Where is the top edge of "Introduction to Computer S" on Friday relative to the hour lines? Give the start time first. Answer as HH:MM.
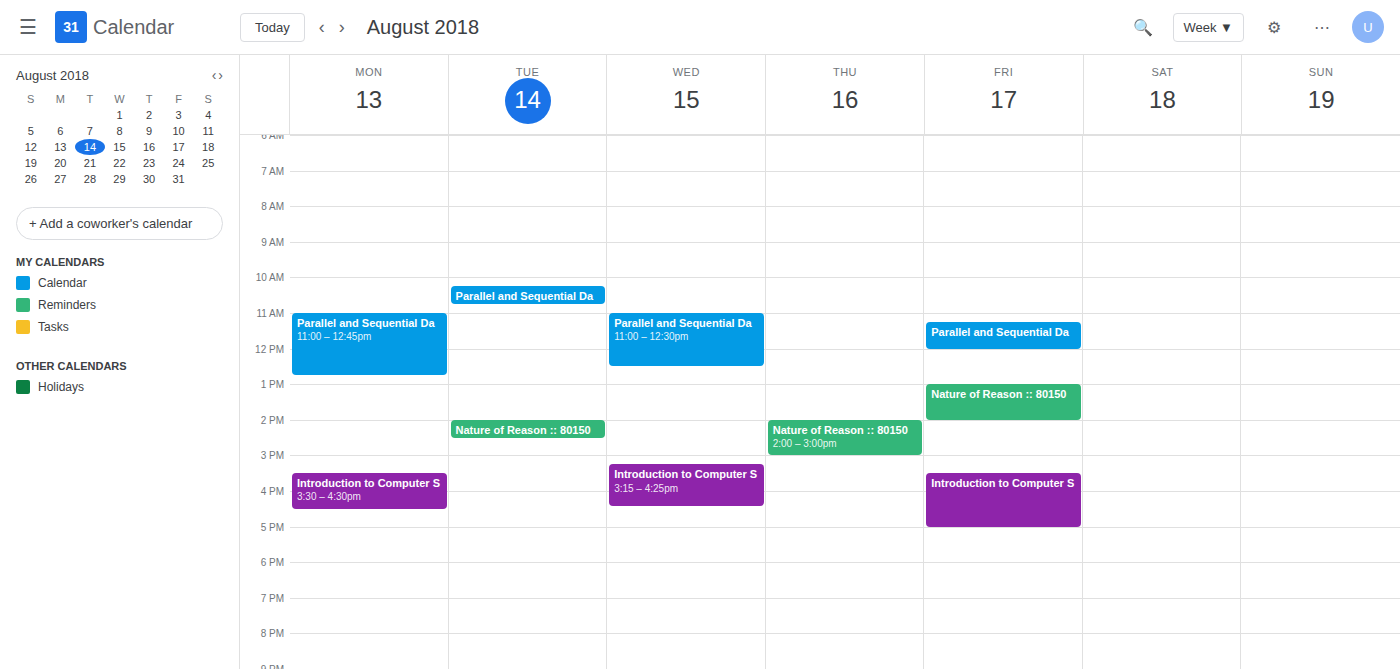
15:30 -- halfway between the 15:00 and 16:00 lines.